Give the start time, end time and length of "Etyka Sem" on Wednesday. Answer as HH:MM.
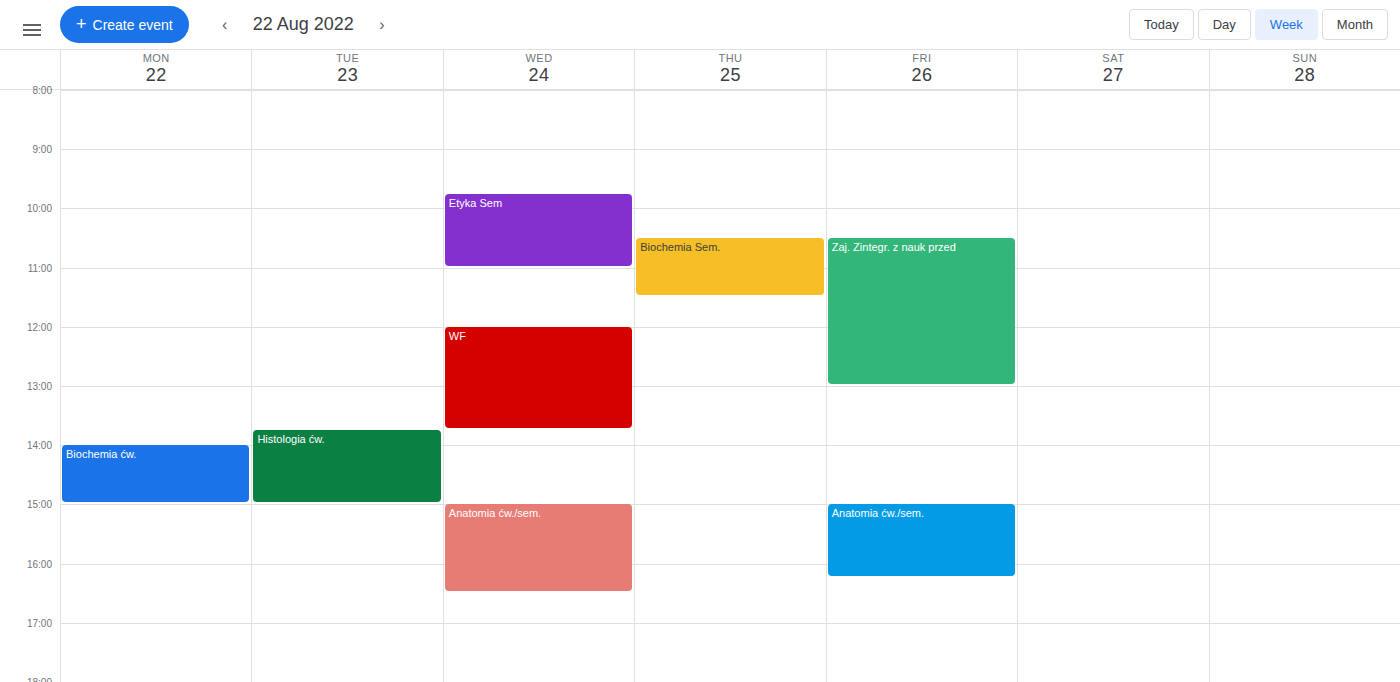
09:45 to 11:00, 1 hour 15 minutes